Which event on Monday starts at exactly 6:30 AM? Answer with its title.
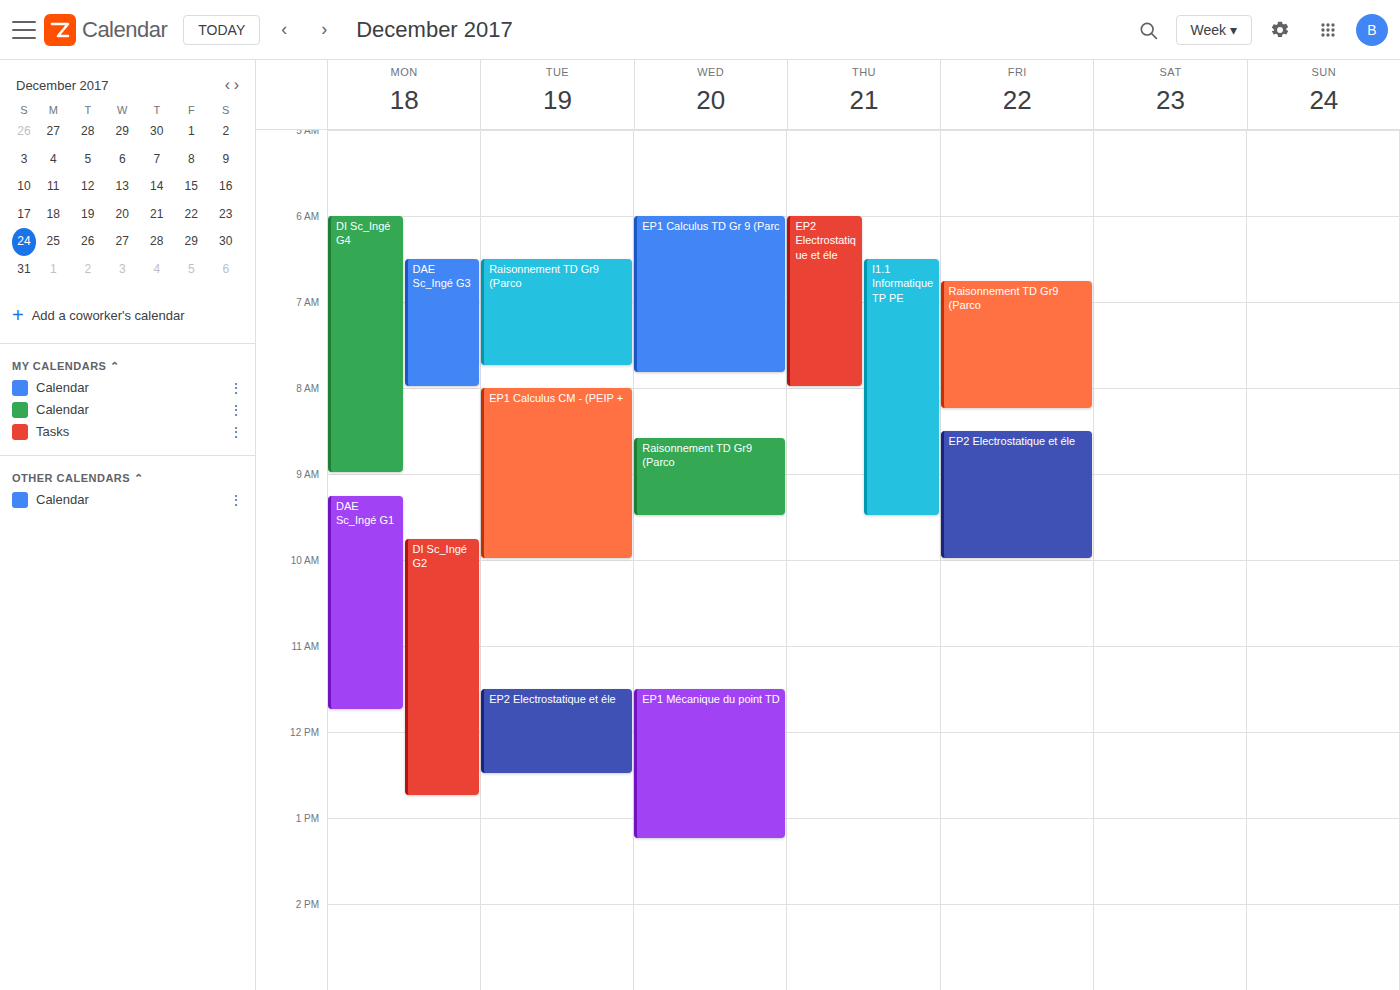
"DAE Sc_Ingé G3"